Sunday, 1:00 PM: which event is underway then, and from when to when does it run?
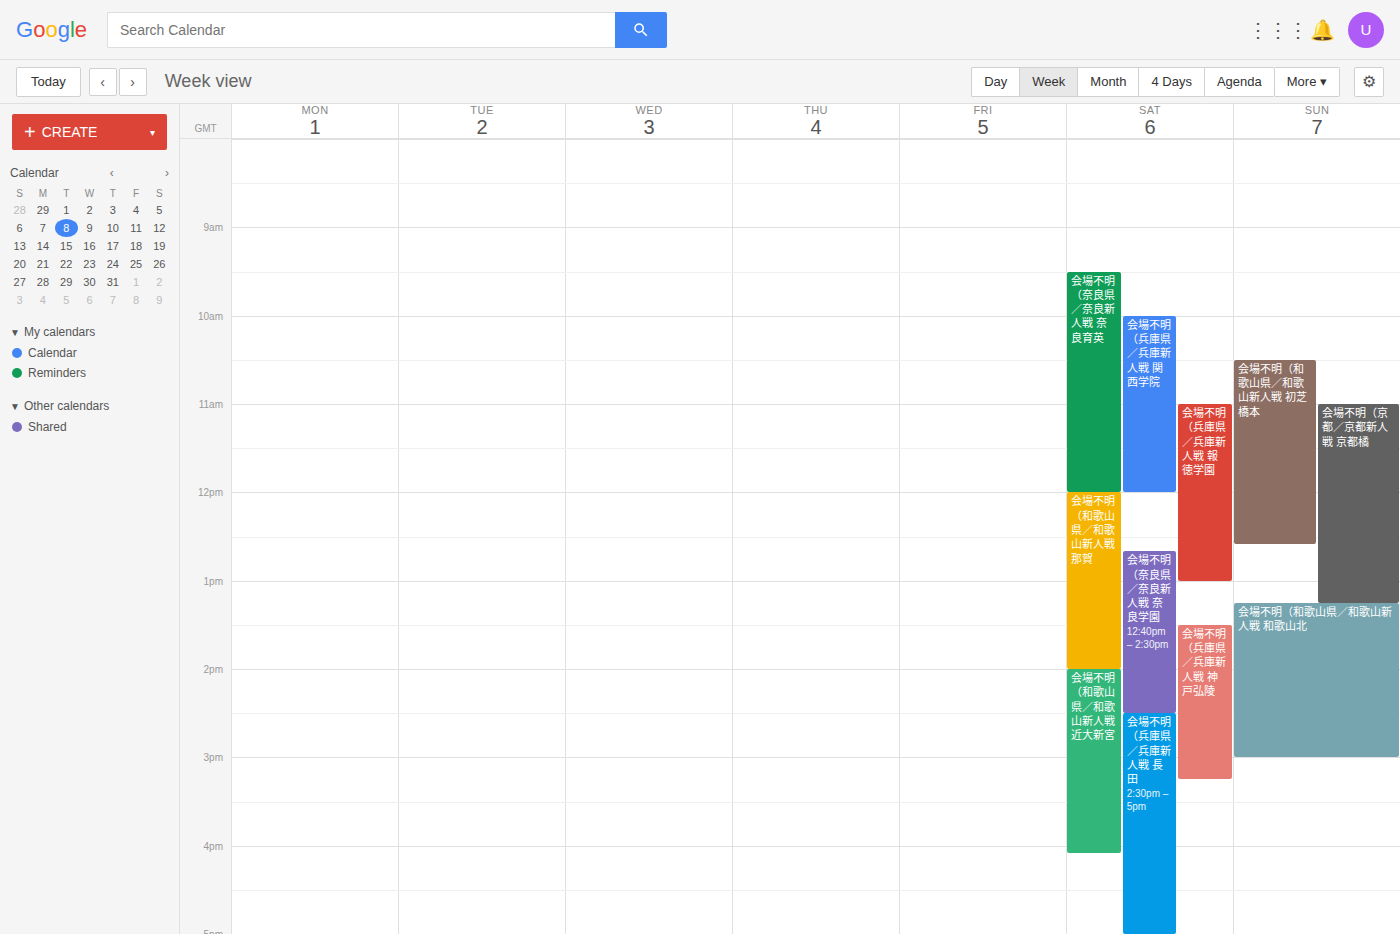
"会場不明（京都／京都新人戦 京都橘", 11:00 AM to 1:15 PM